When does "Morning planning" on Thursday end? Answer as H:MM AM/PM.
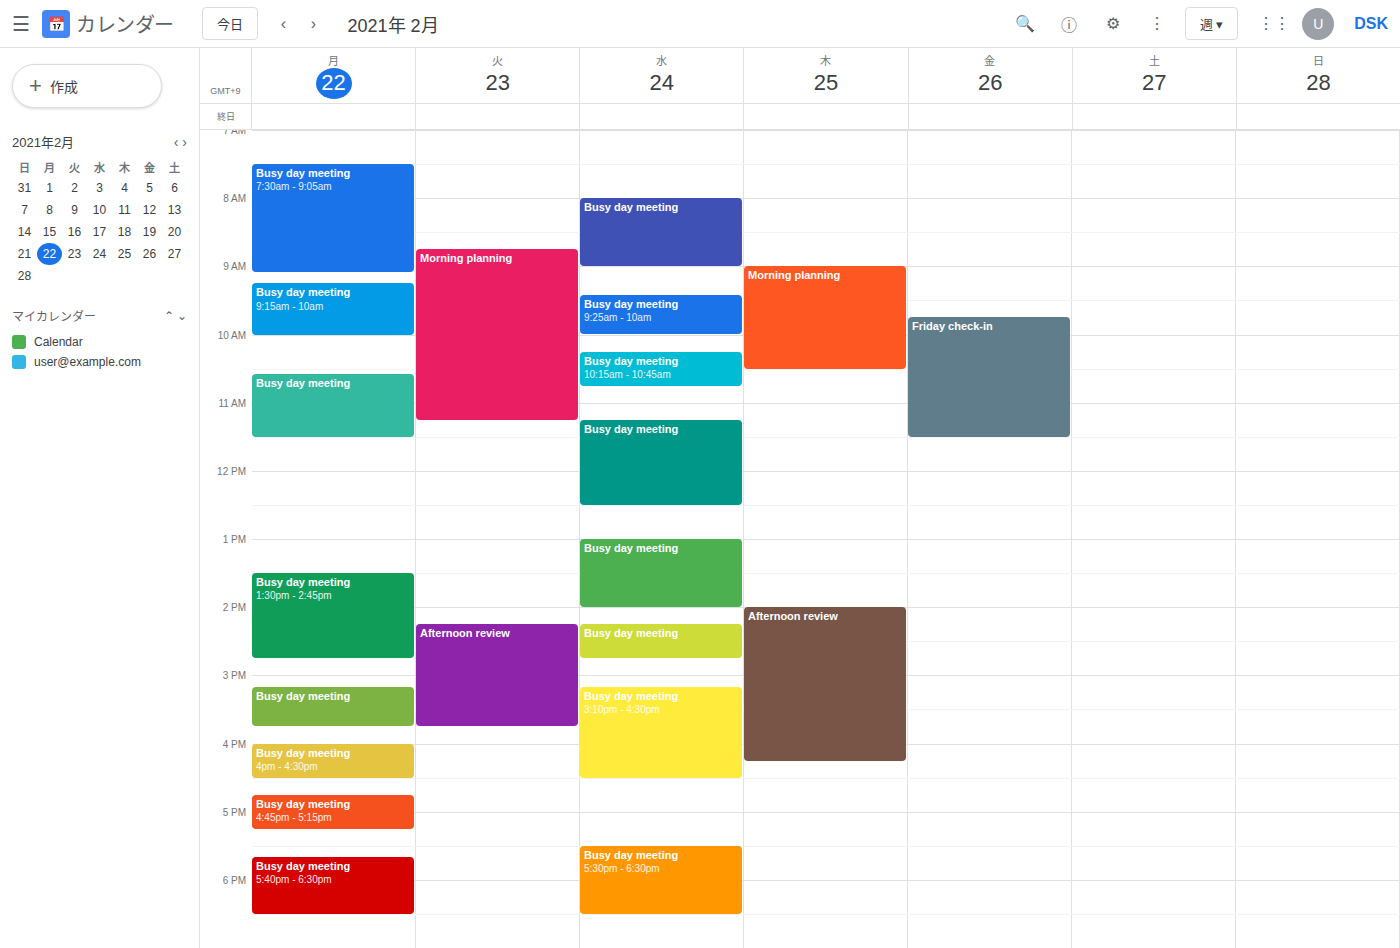
10:30 AM